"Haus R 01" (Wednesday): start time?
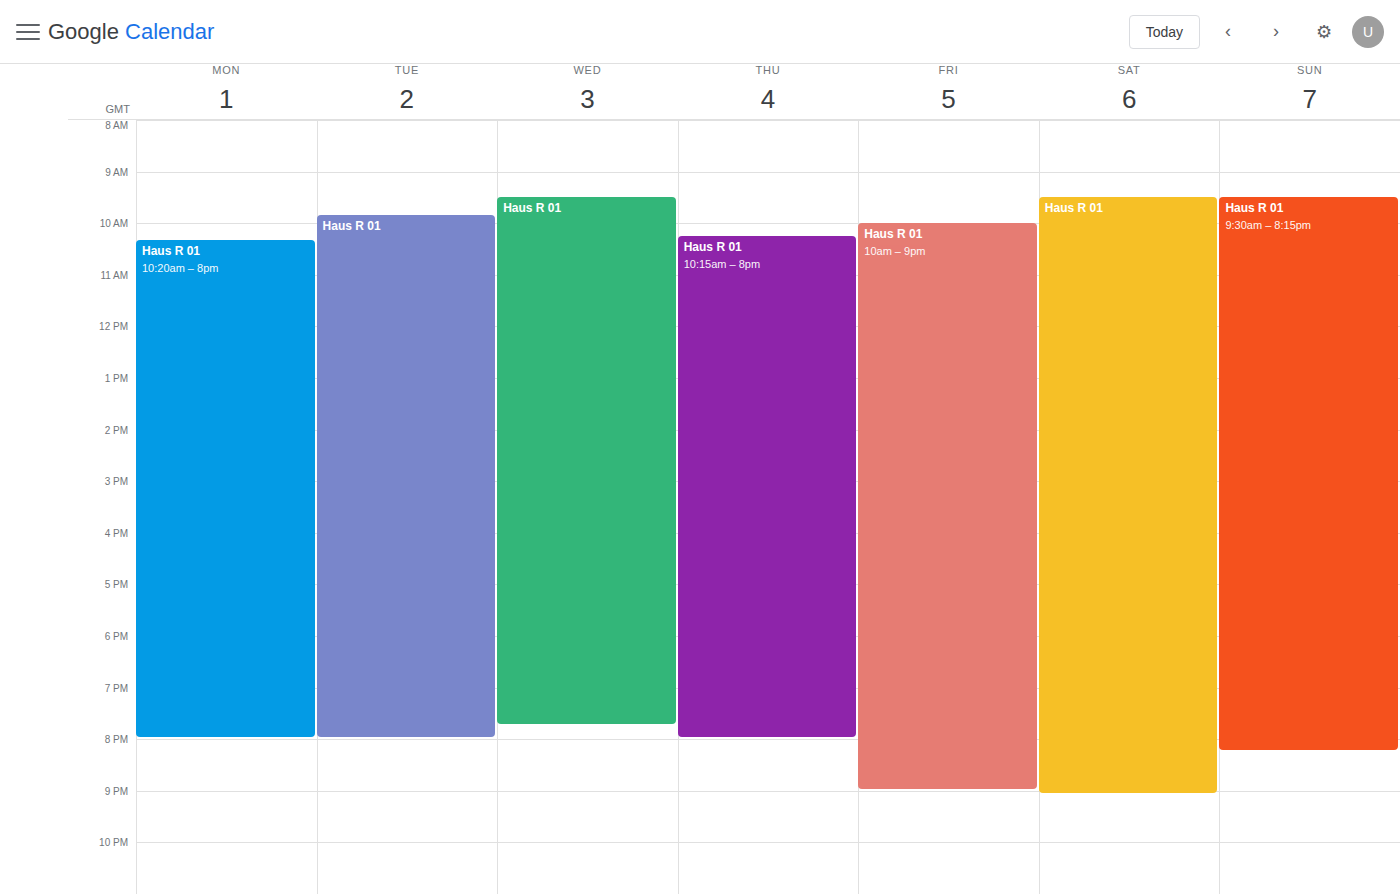
9:30 AM